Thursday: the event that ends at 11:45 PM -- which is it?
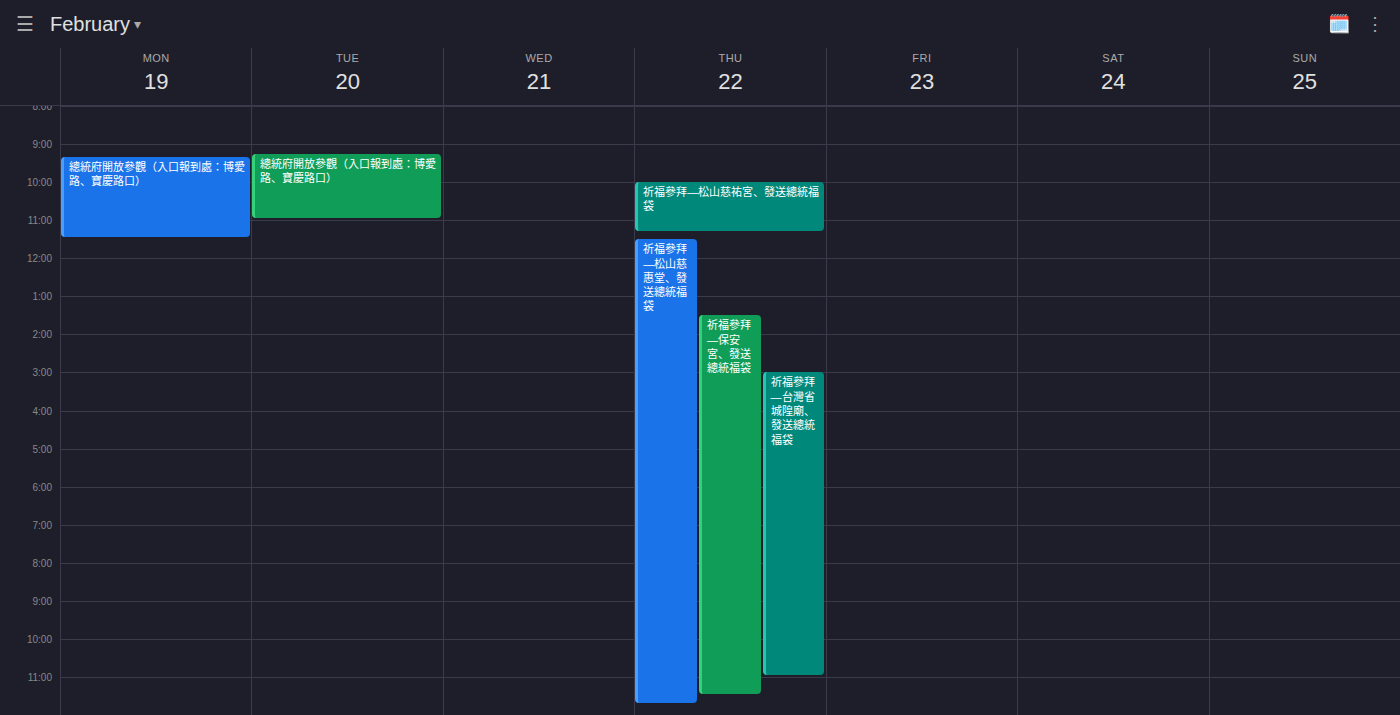
"祈福參拜—松山慈惠堂、發送總統福袋"